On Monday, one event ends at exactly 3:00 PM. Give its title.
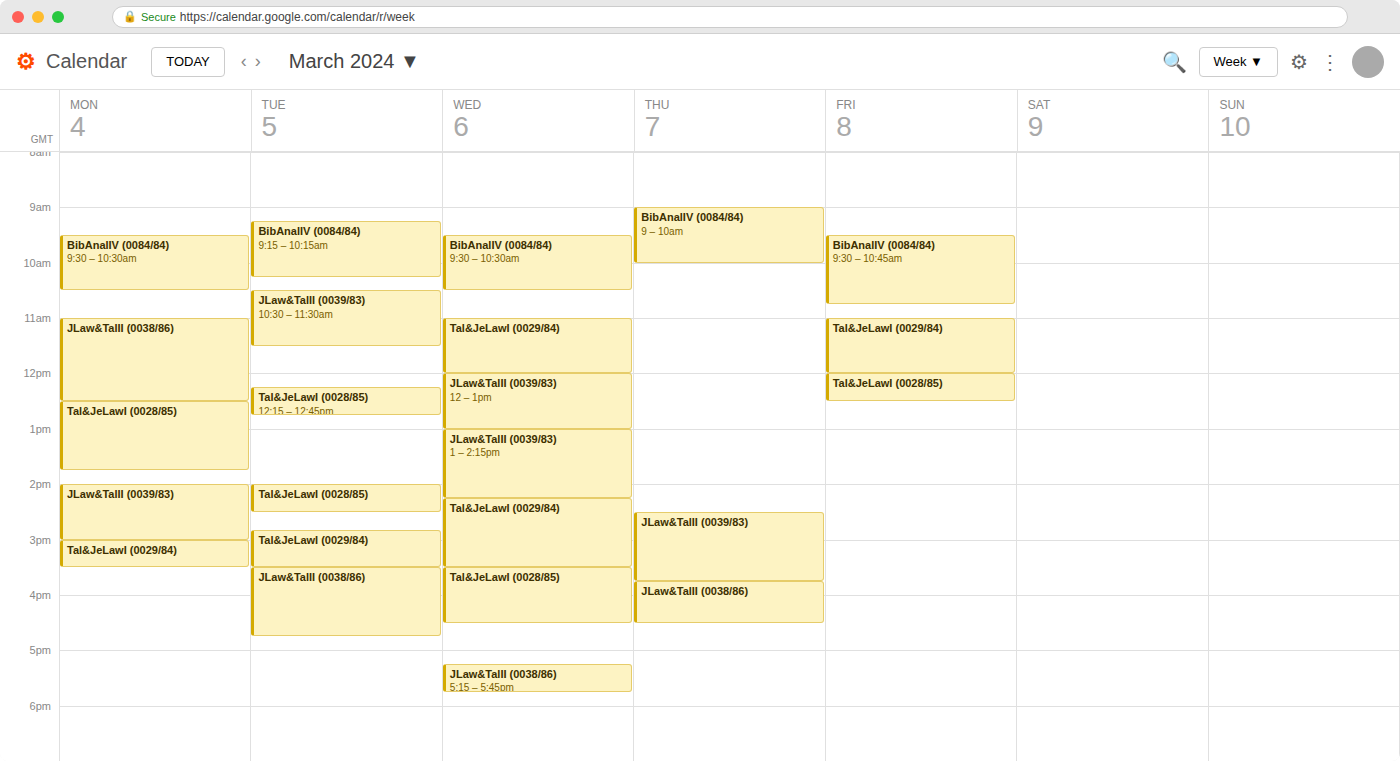
"JLaw&TalII (0039/83)"